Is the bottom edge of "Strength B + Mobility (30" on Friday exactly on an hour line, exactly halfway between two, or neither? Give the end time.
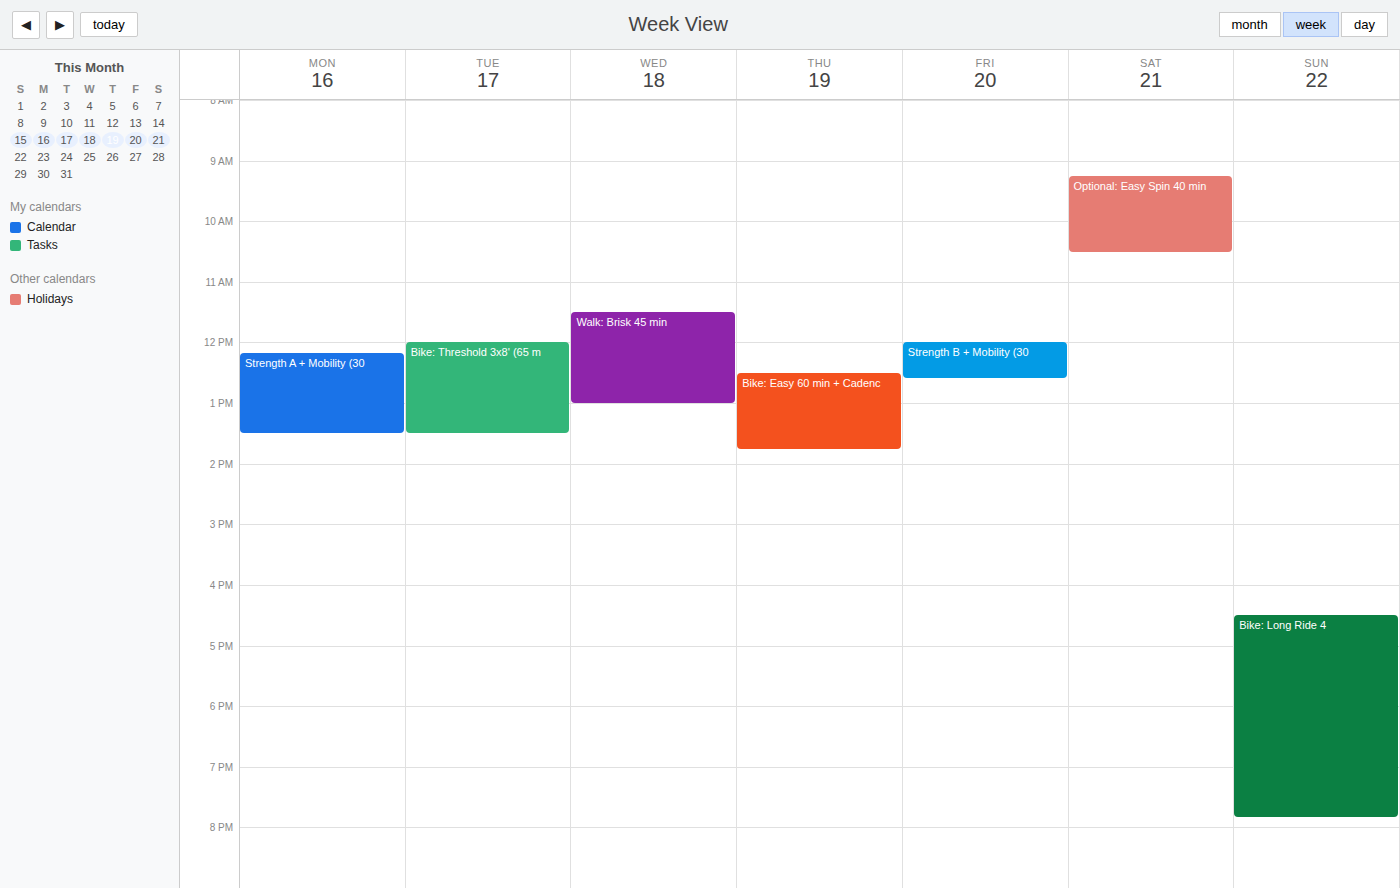
12:35 PM -- neither: 35 minutes below the 12 PM line and 25 minutes above the 1 PM line.